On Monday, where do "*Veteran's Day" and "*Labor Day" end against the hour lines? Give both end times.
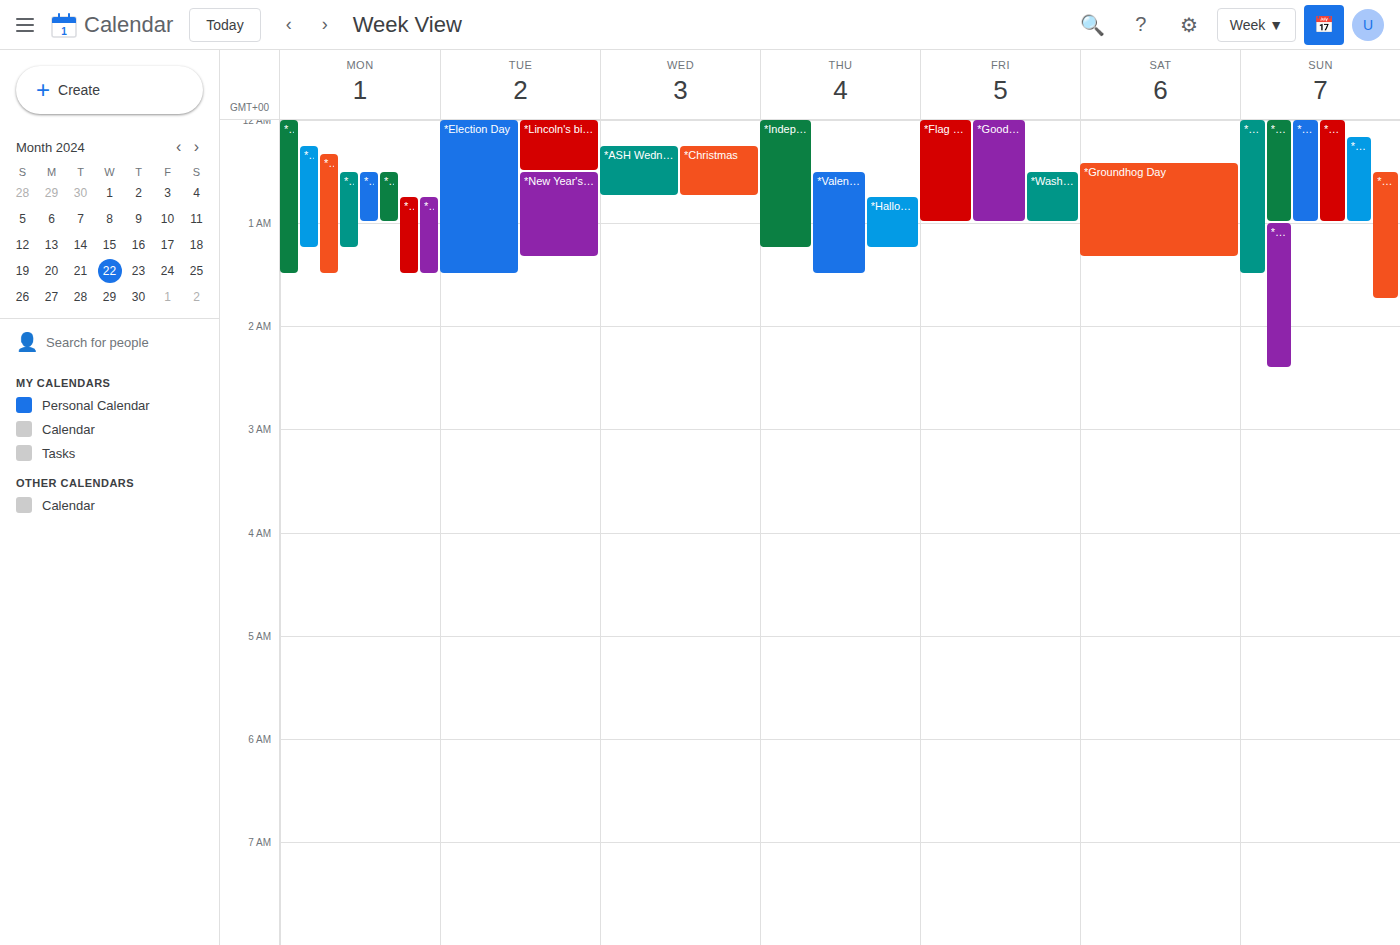
"*Veteran's Day": 1:00 AM, exactly on the 1 AM line. "*Labor Day": 1:30 AM, halfway between the 1 AM and 2 AM lines.